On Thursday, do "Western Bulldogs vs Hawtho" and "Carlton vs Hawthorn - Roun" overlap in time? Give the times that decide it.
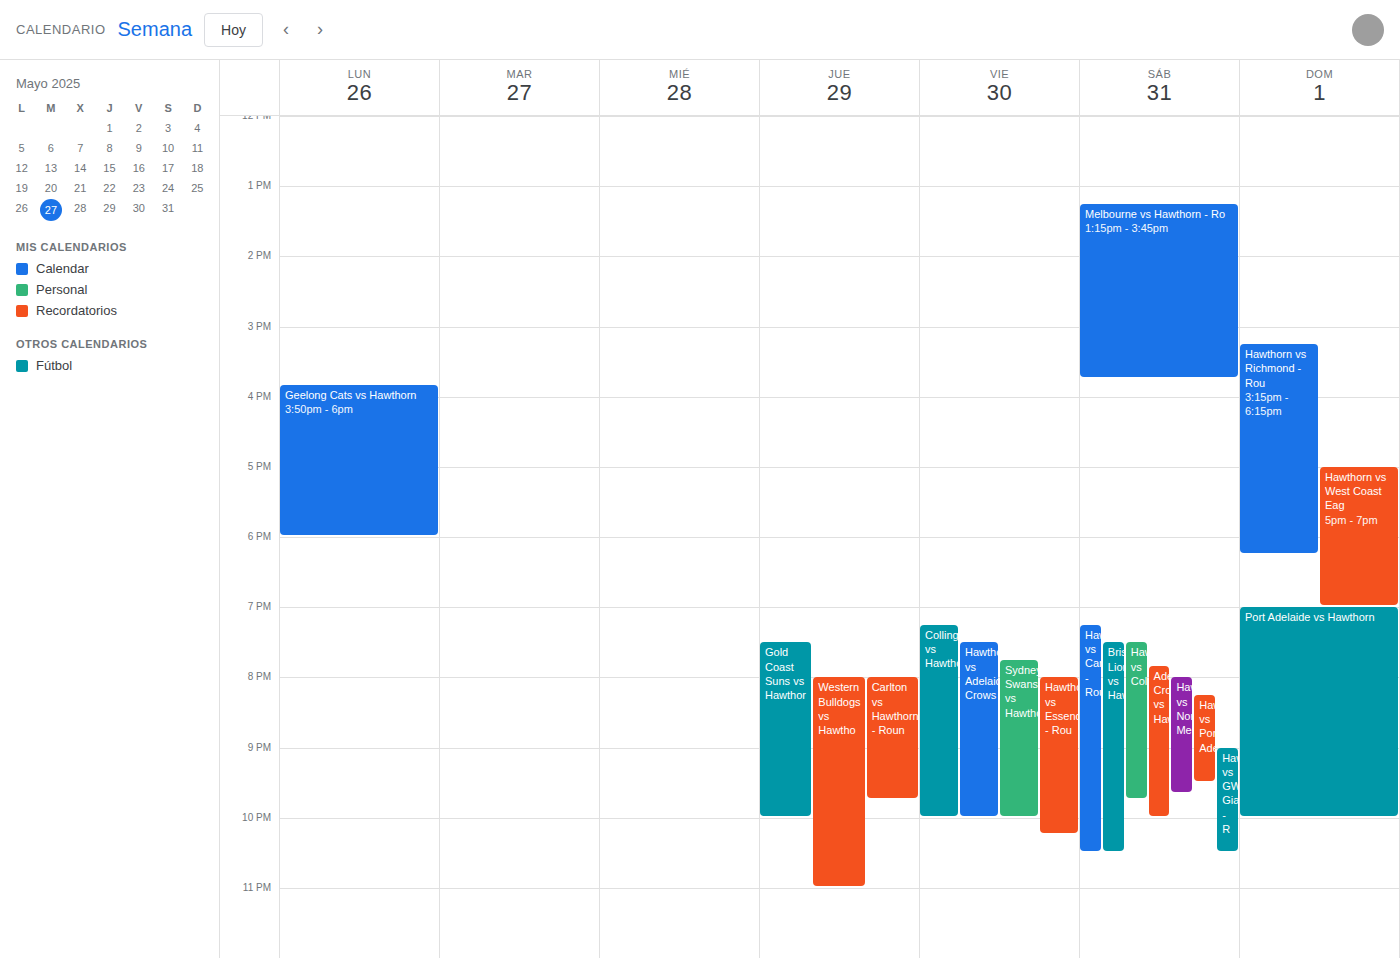
"Carlton vs Hawthorn - Roun" runs 8:00 PM to 9:45 PM, inside "Western Bulldogs vs Hawtho" -- they overlap.